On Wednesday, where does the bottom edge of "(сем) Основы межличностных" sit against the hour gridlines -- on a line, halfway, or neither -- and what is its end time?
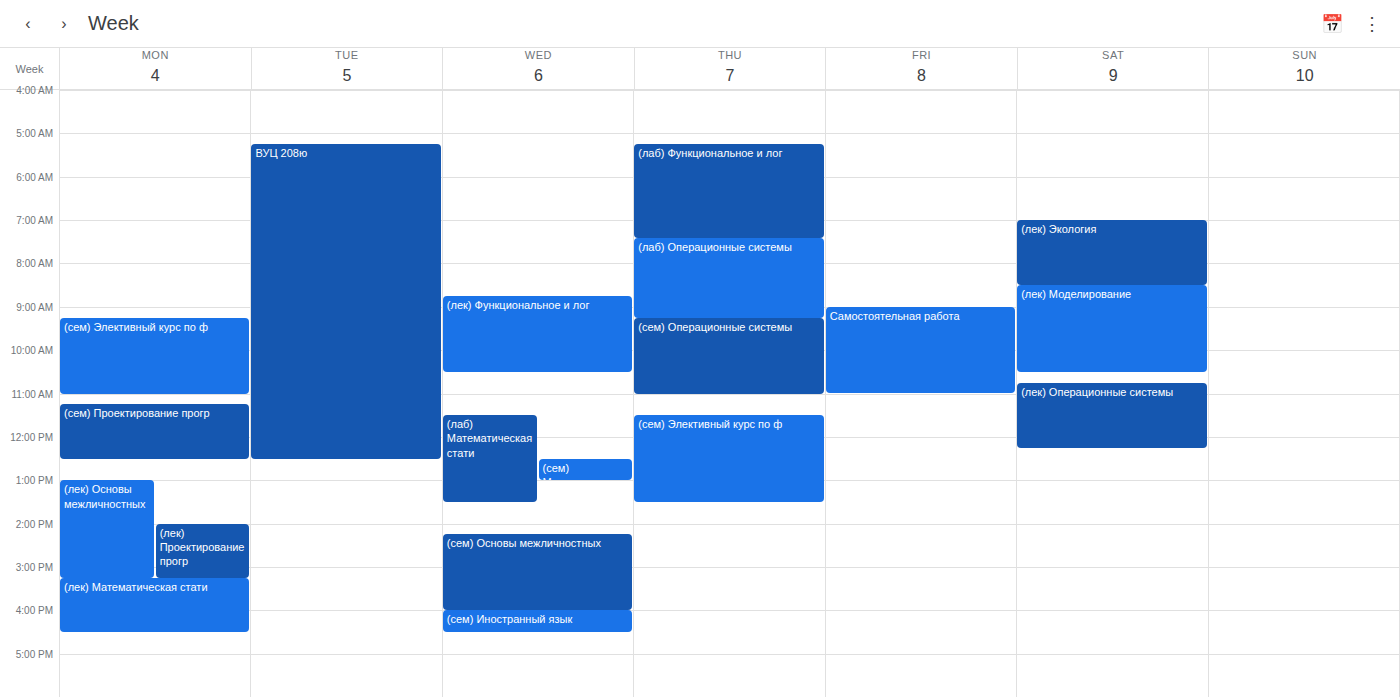
4:00 PM -- exactly on the 4 PM line.